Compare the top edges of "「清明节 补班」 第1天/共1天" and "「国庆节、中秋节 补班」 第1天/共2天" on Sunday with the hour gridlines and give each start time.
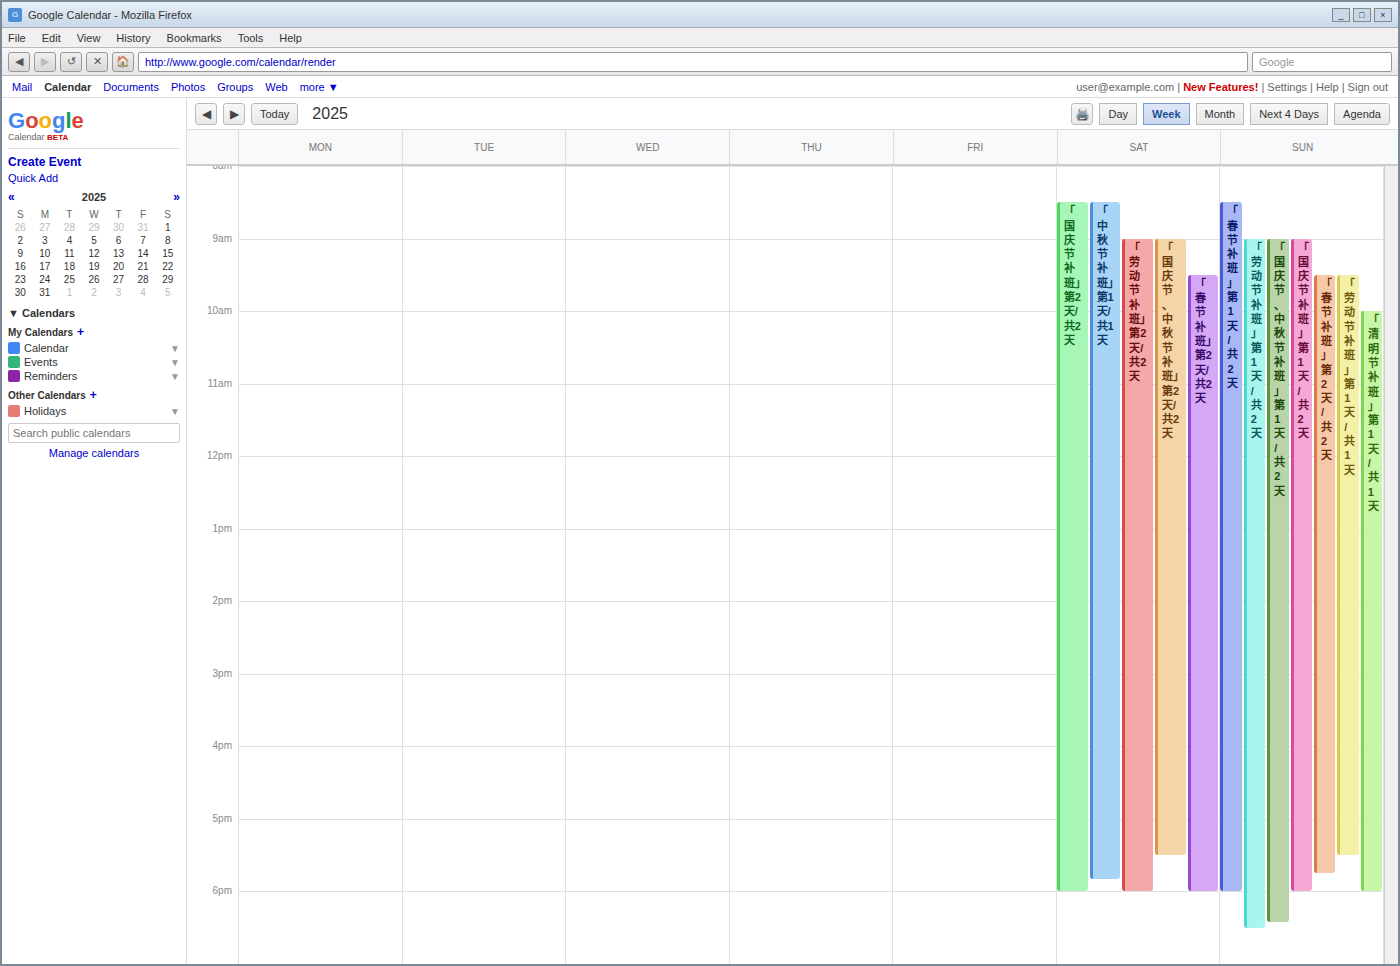
"「清明节 补班」 第1天/共1天": 10:00, exactly on the 10:00 line. "「国庆节、中秋节 补班」 第1天/共2天": 09:00, exactly on the 09:00 line.